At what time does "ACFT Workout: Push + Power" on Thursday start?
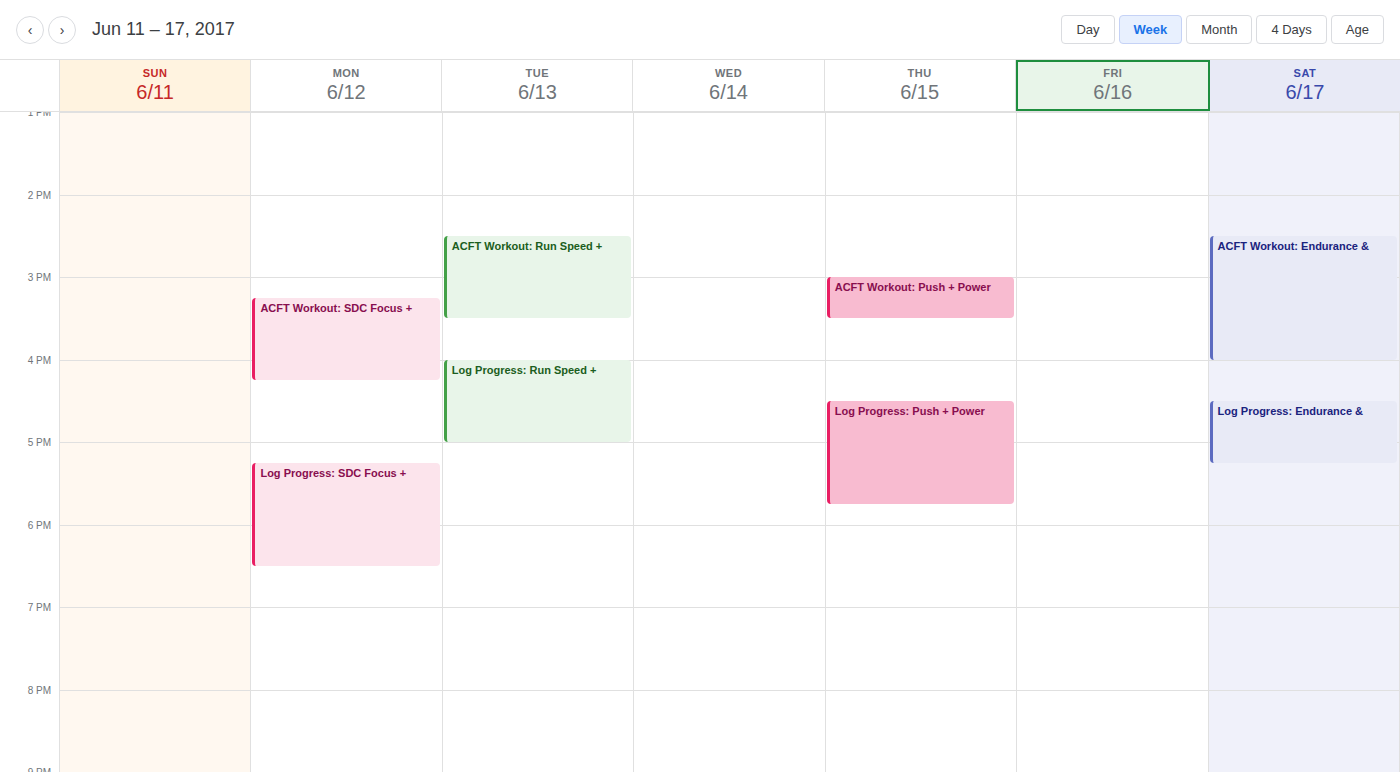
3:00 PM